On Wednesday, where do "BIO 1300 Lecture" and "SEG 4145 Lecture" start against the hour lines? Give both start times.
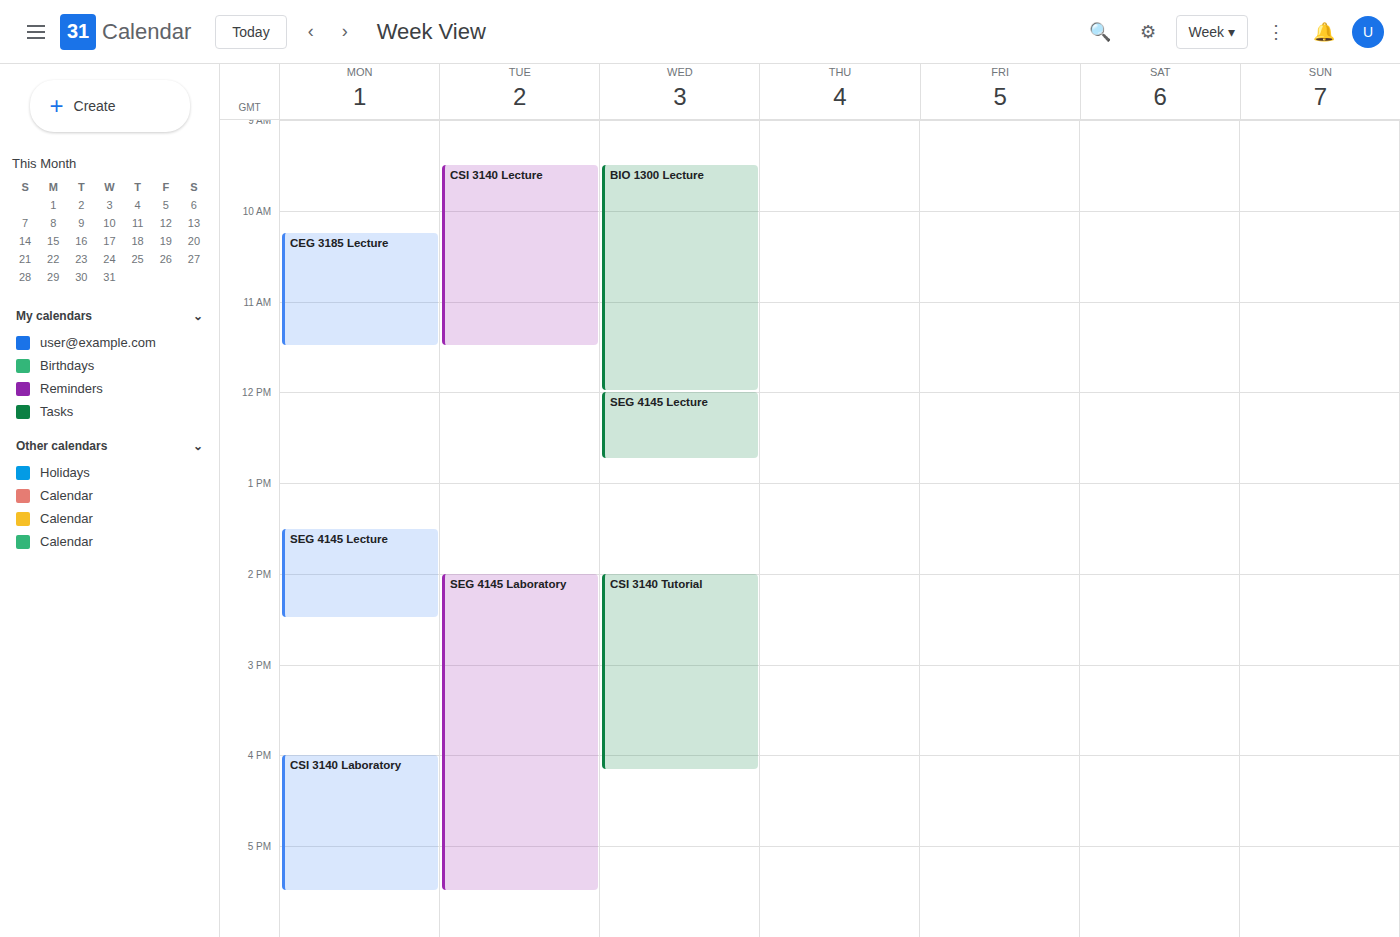
"BIO 1300 Lecture": 9:30 AM, halfway between the 9 AM and 10 AM lines. "SEG 4145 Lecture": 12:00 PM, exactly on the 12 PM line.